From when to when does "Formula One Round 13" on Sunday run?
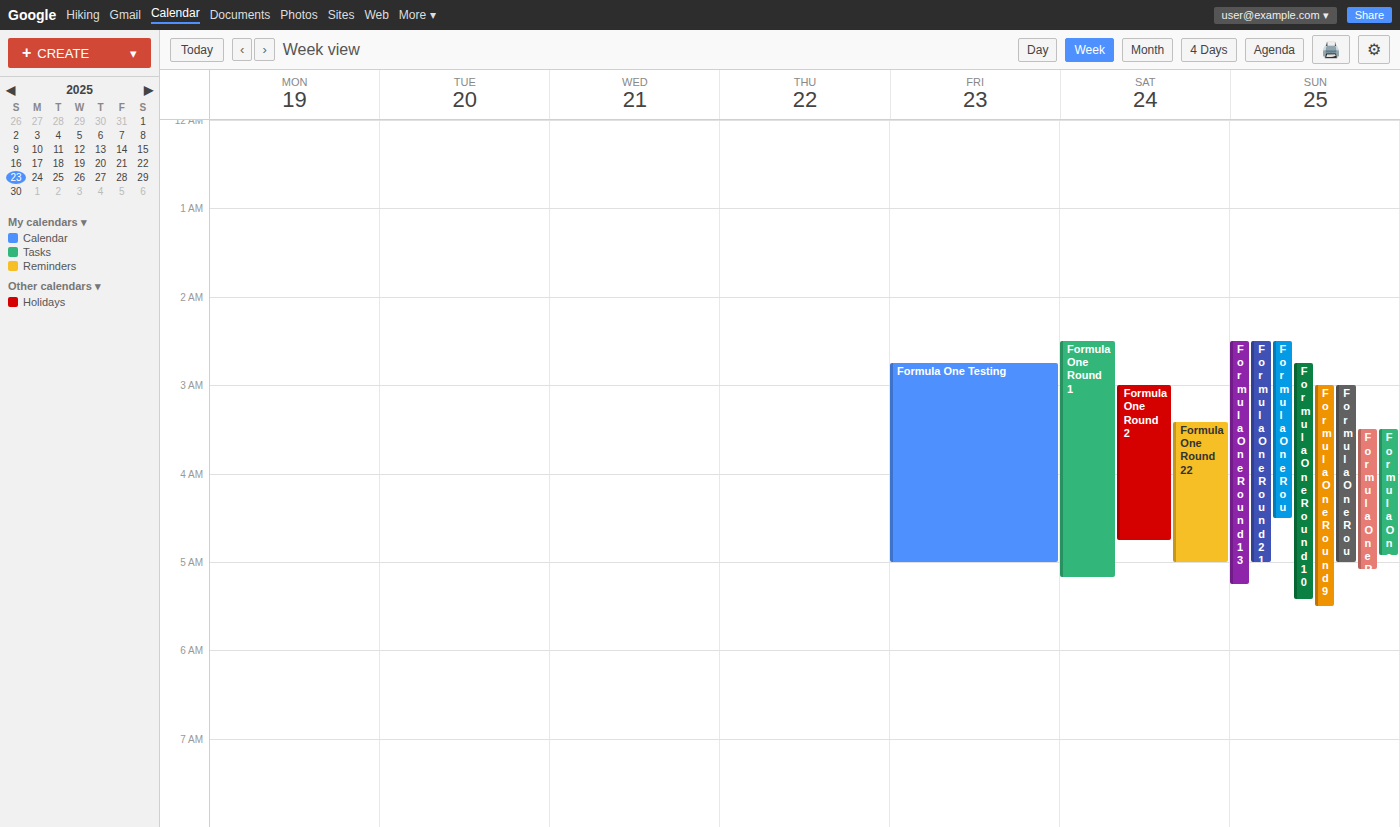
2:30 AM to 5:15 AM